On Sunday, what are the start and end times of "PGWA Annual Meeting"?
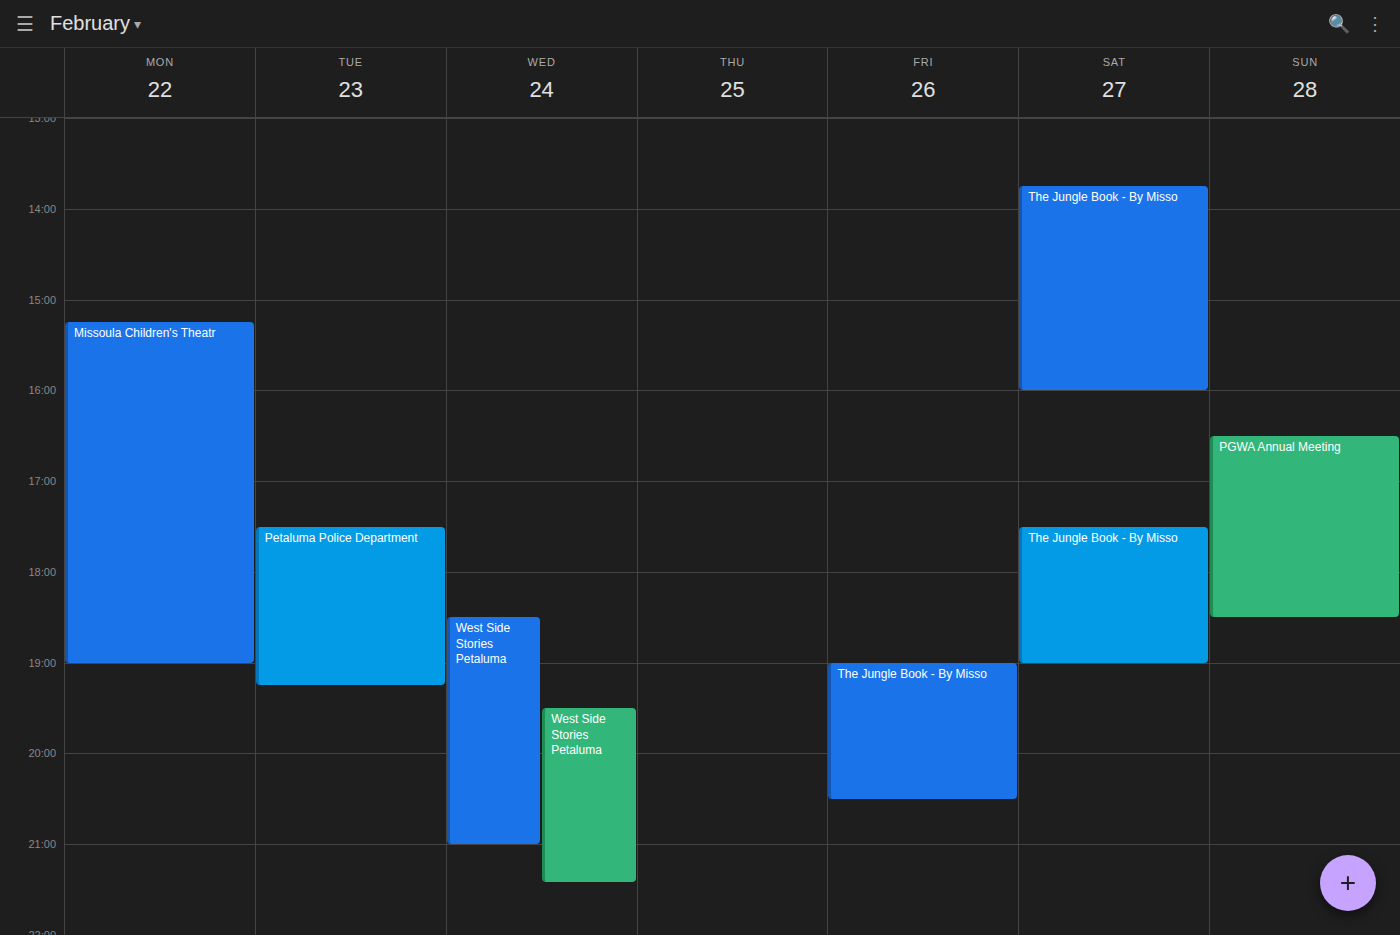
4:30 PM to 6:30 PM